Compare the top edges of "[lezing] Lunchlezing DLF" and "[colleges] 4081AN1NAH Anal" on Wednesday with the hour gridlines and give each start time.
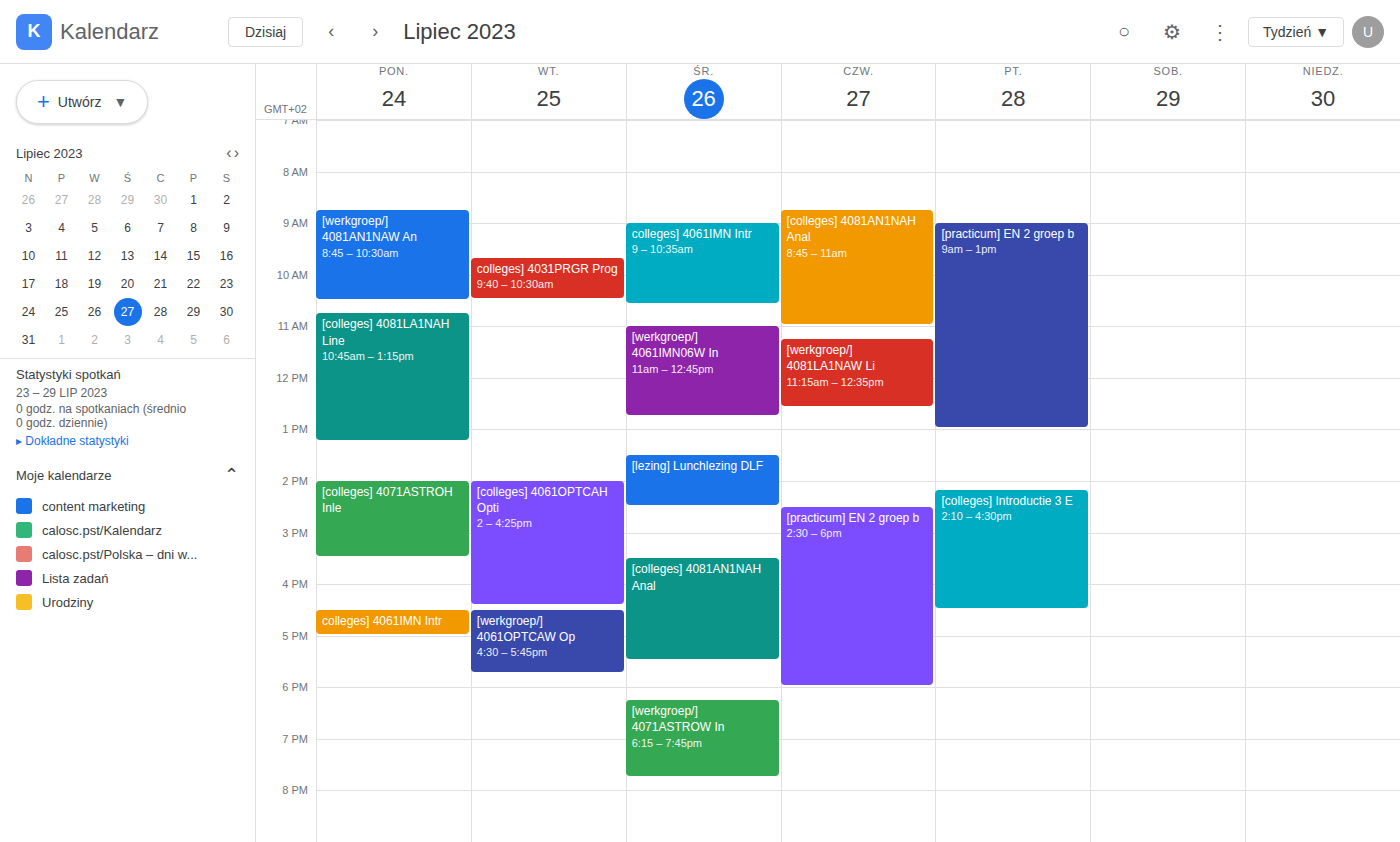
"[lezing] Lunchlezing DLF": 13:30, halfway between the 13:00 and 14:00 lines. "[colleges] 4081AN1NAH Anal": 15:30, halfway between the 15:00 and 16:00 lines.